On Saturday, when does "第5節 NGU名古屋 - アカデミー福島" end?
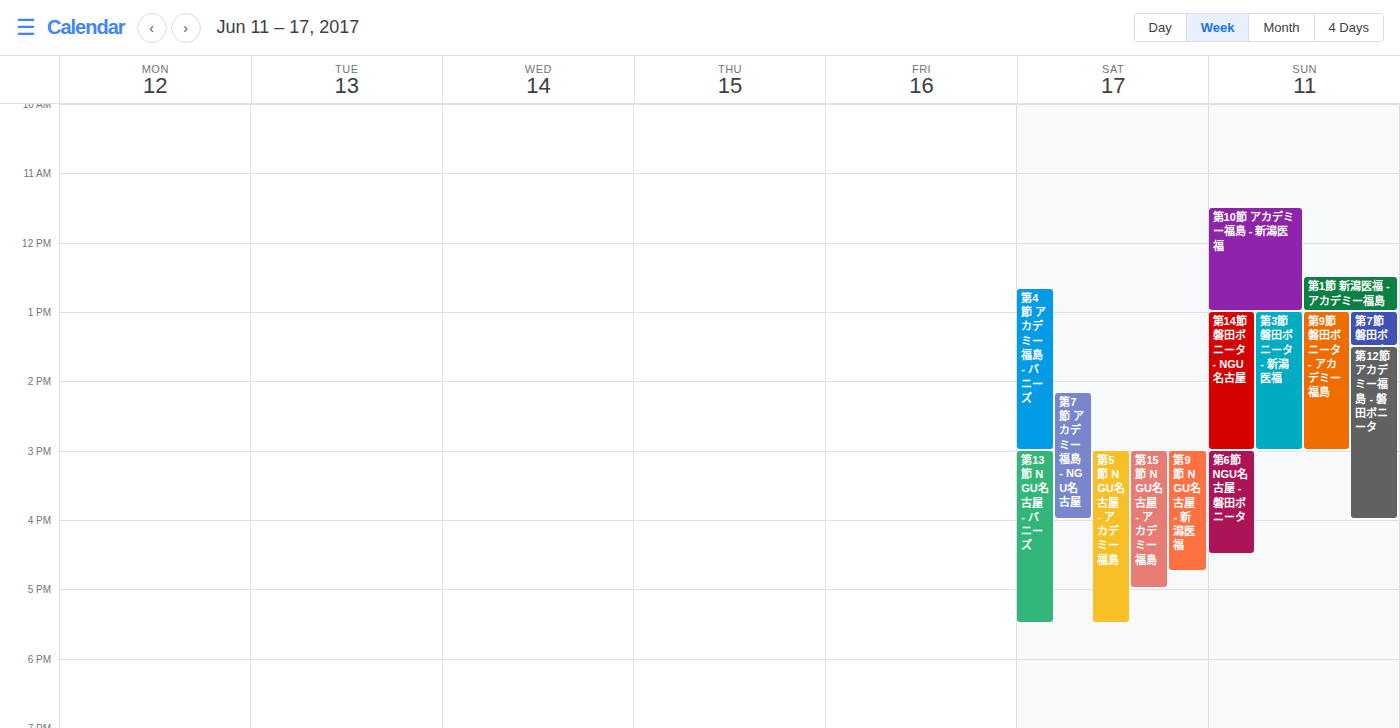
5:30 PM